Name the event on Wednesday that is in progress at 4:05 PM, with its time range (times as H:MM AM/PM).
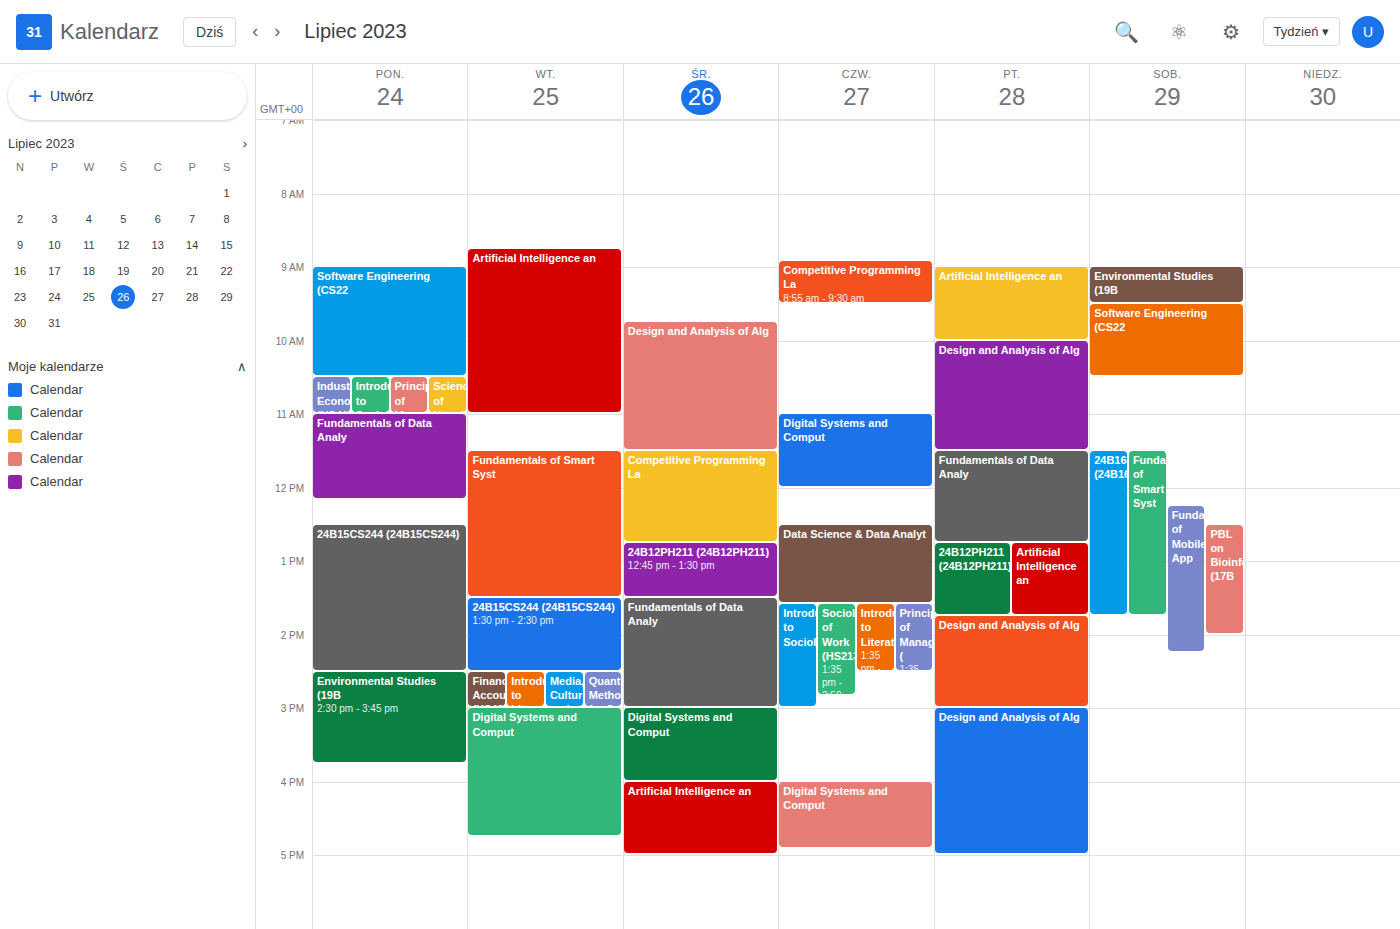
"Artificial Intelligence an", 4:00 PM to 5:00 PM